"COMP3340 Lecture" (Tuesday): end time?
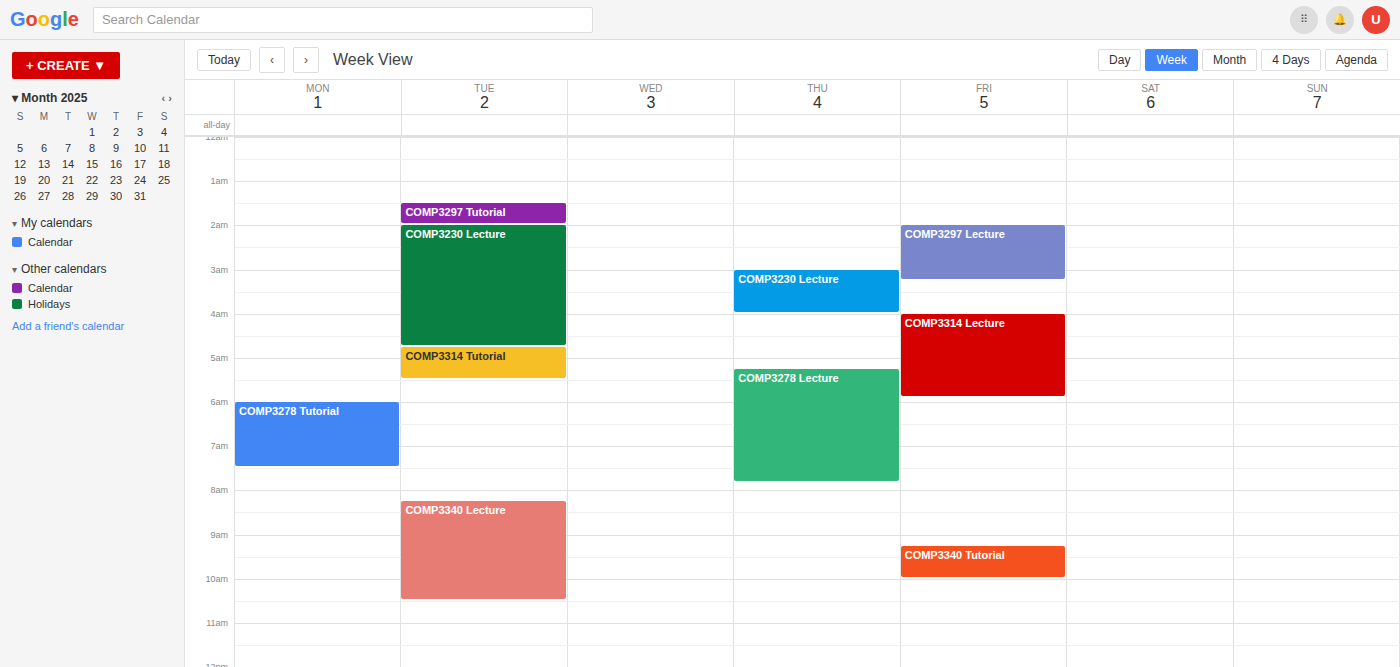
10:30 AM